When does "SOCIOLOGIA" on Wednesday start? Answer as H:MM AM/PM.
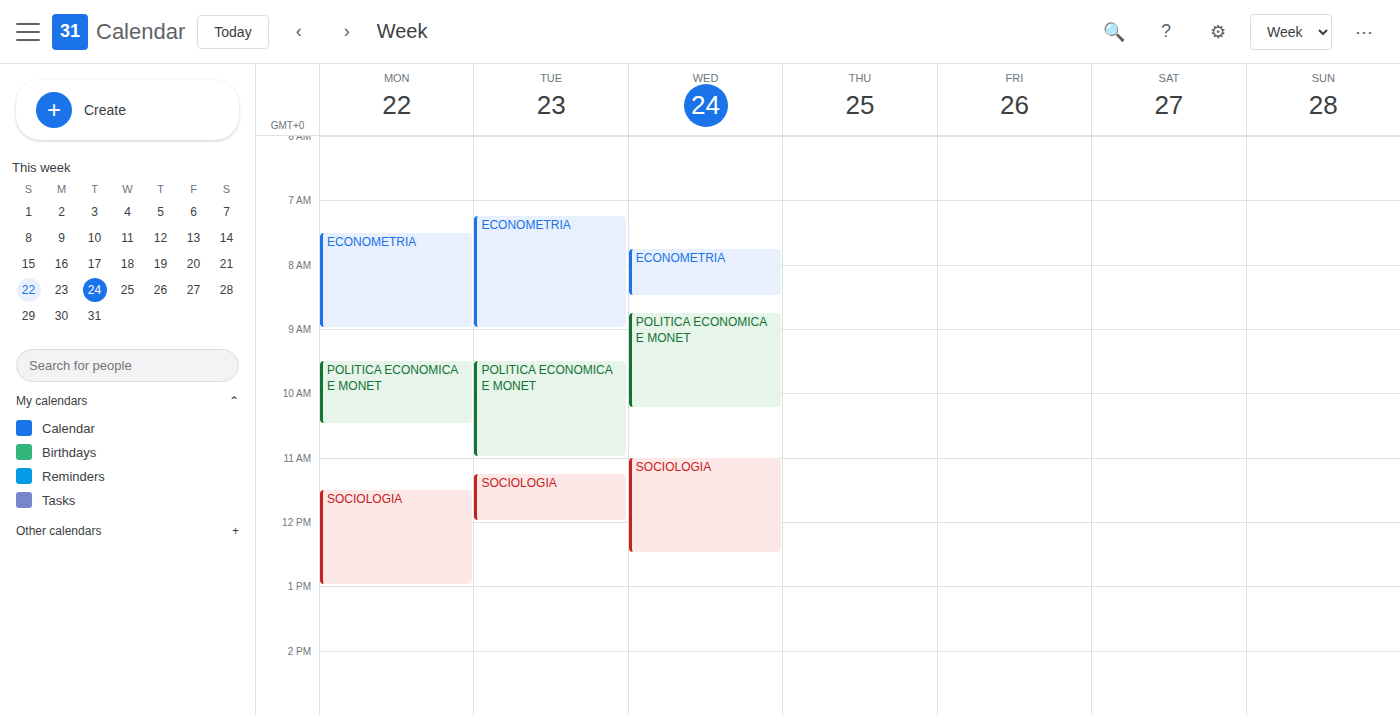
11:00 AM